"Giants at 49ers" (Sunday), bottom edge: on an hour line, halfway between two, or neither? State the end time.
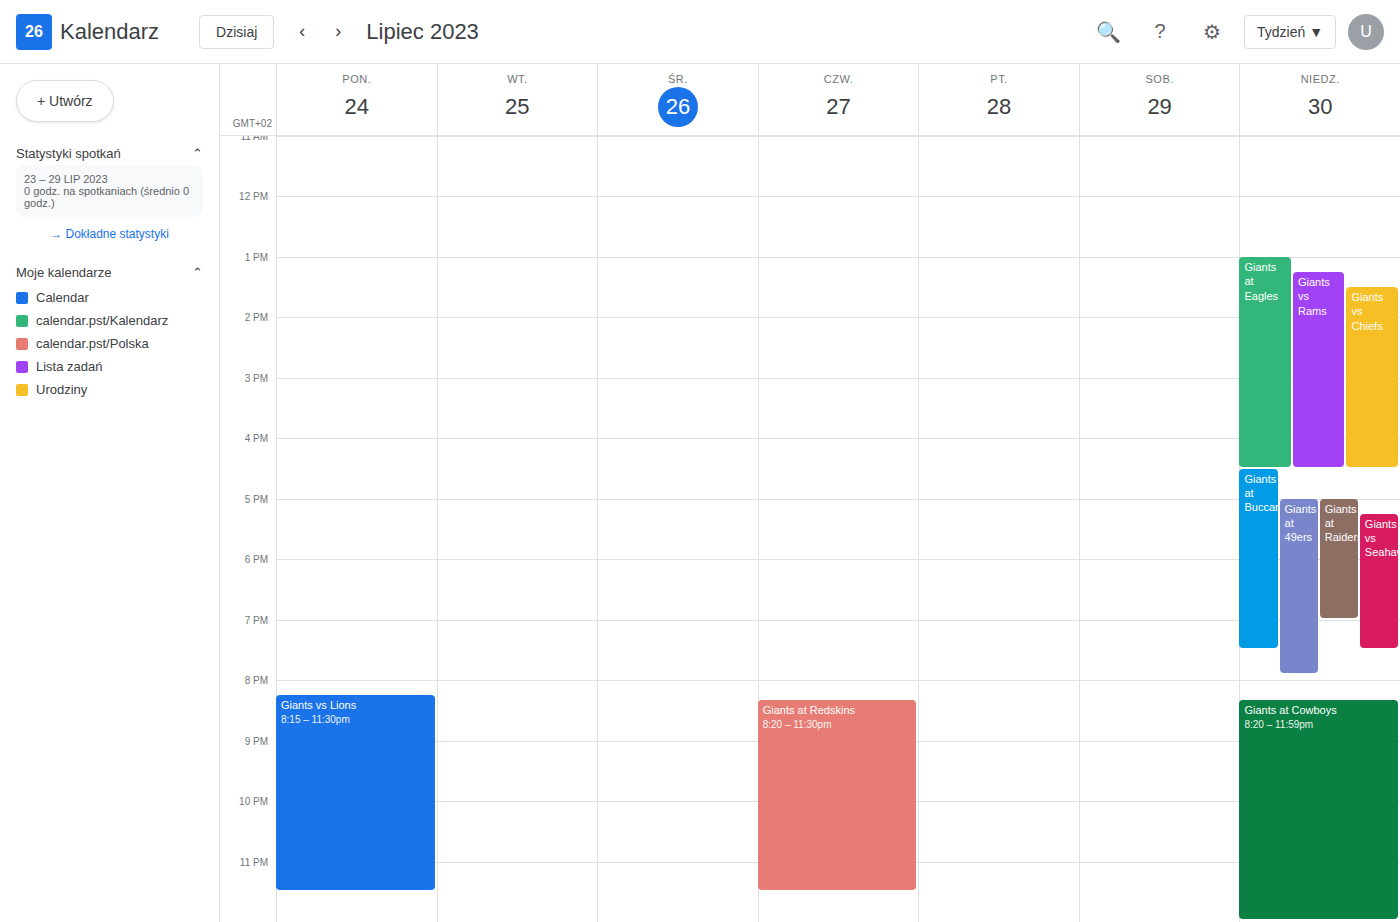
7:55 PM -- neither: 55 minutes below the 7 PM line and 5 minutes above the 8 PM line.